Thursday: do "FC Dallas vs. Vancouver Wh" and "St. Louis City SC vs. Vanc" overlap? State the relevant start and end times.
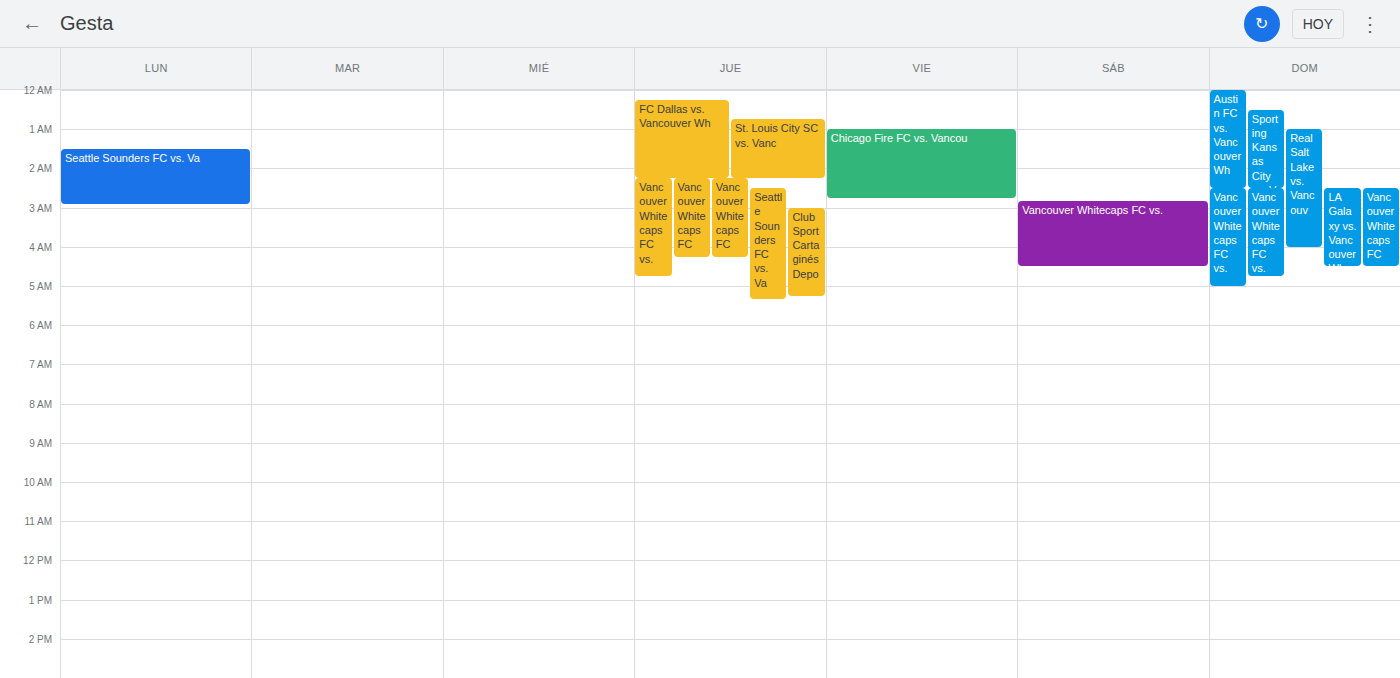
"St. Louis City SC vs. Vanc" starts at 12:45 AM, before "FC Dallas vs. Vancouver Wh" ends at 2:15 AM -- they overlap.